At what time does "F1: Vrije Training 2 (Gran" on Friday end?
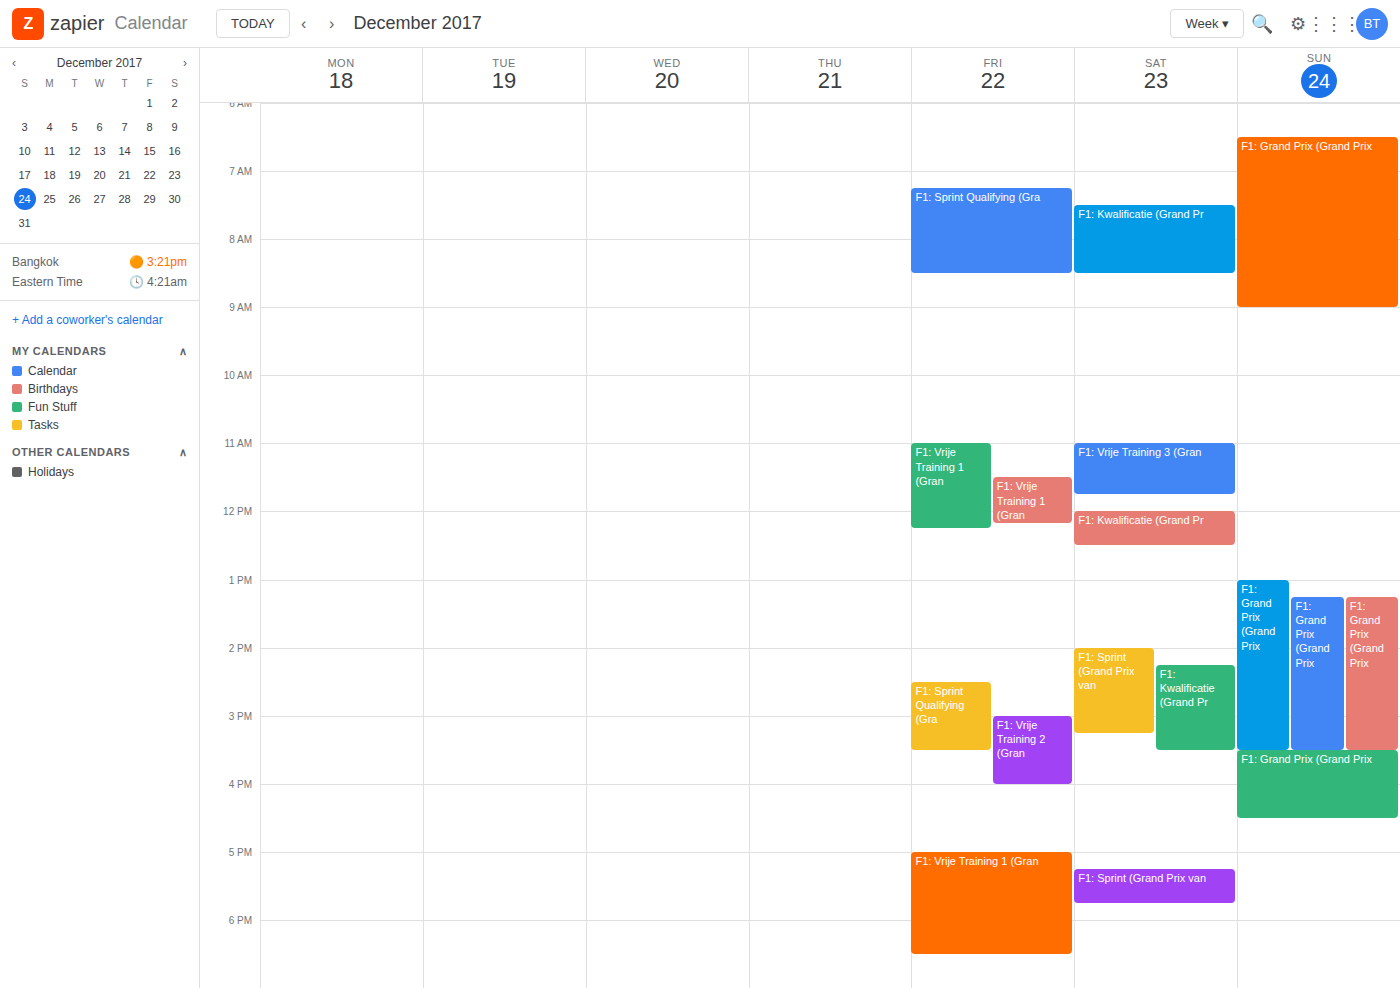
4:00 PM